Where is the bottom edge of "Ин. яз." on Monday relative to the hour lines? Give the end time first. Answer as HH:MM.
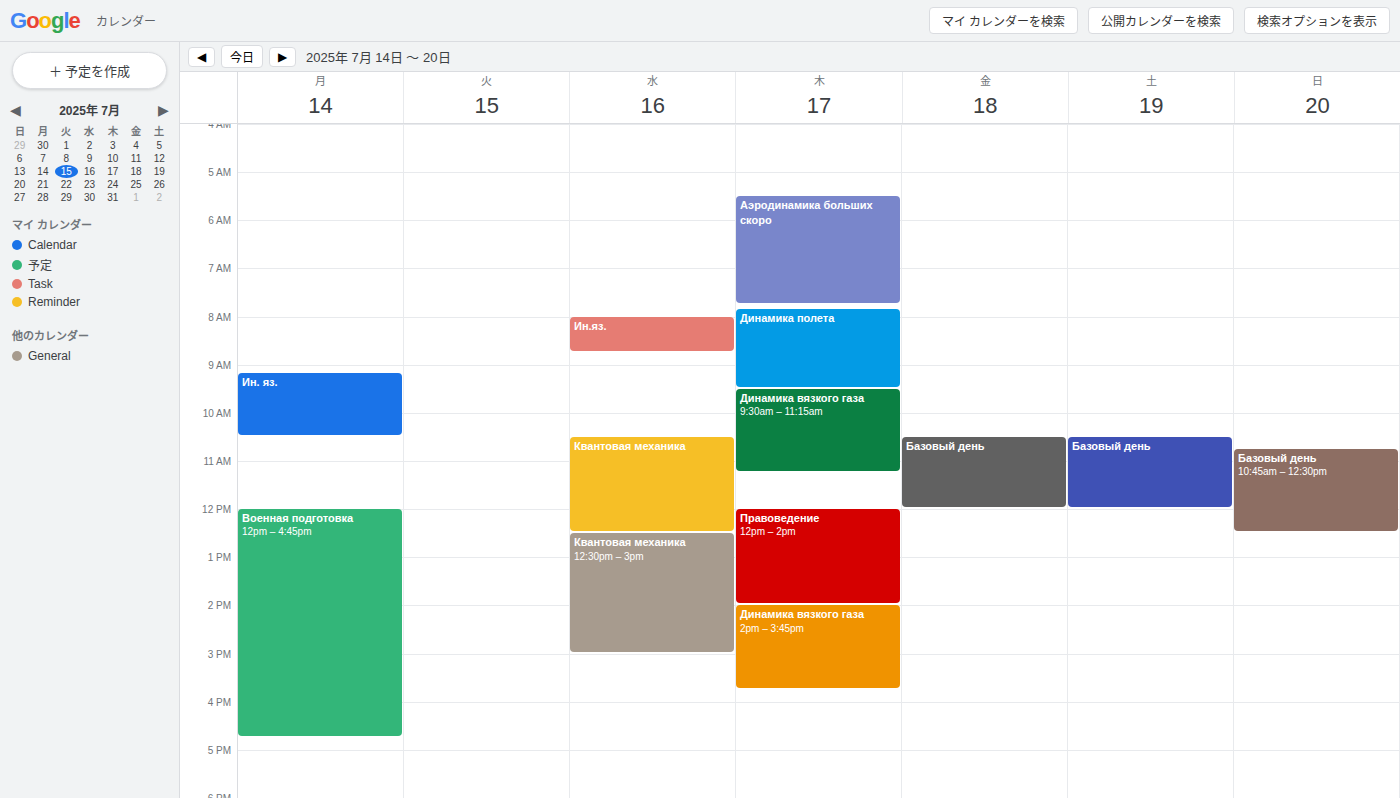
10:30 -- halfway between the 10:00 and 11:00 lines.